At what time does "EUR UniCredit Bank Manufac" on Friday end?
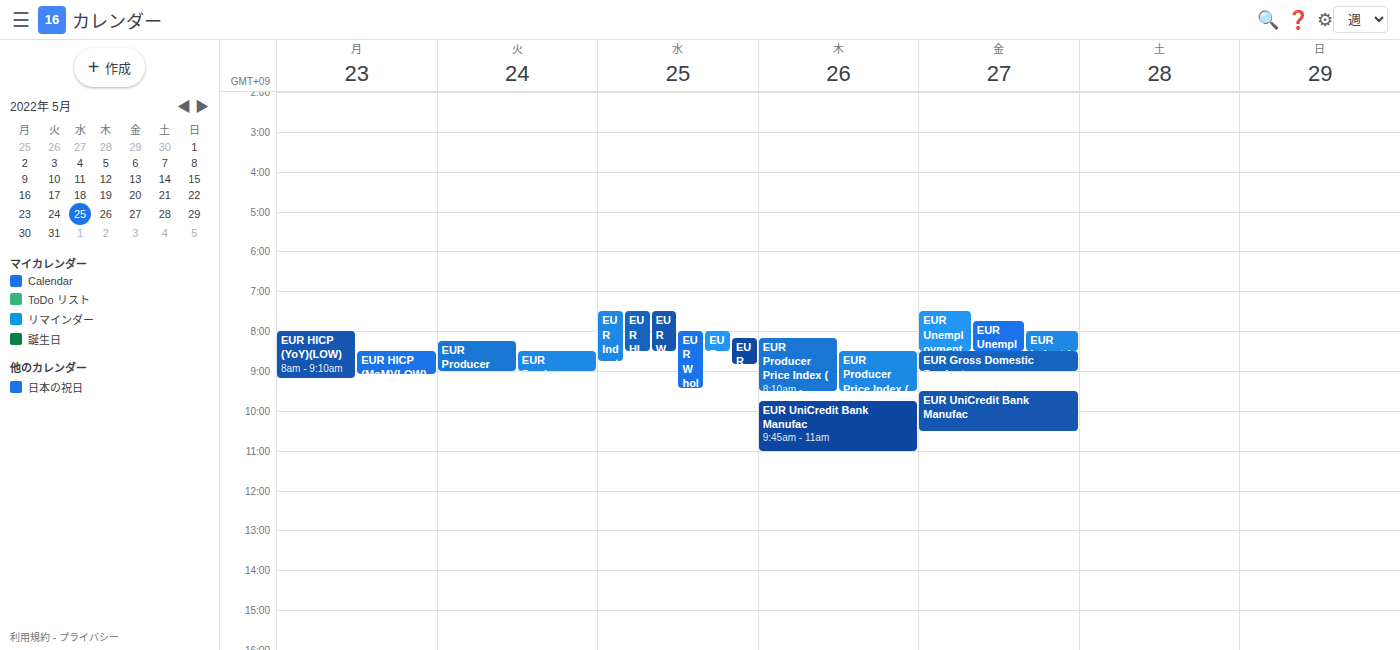
10:30